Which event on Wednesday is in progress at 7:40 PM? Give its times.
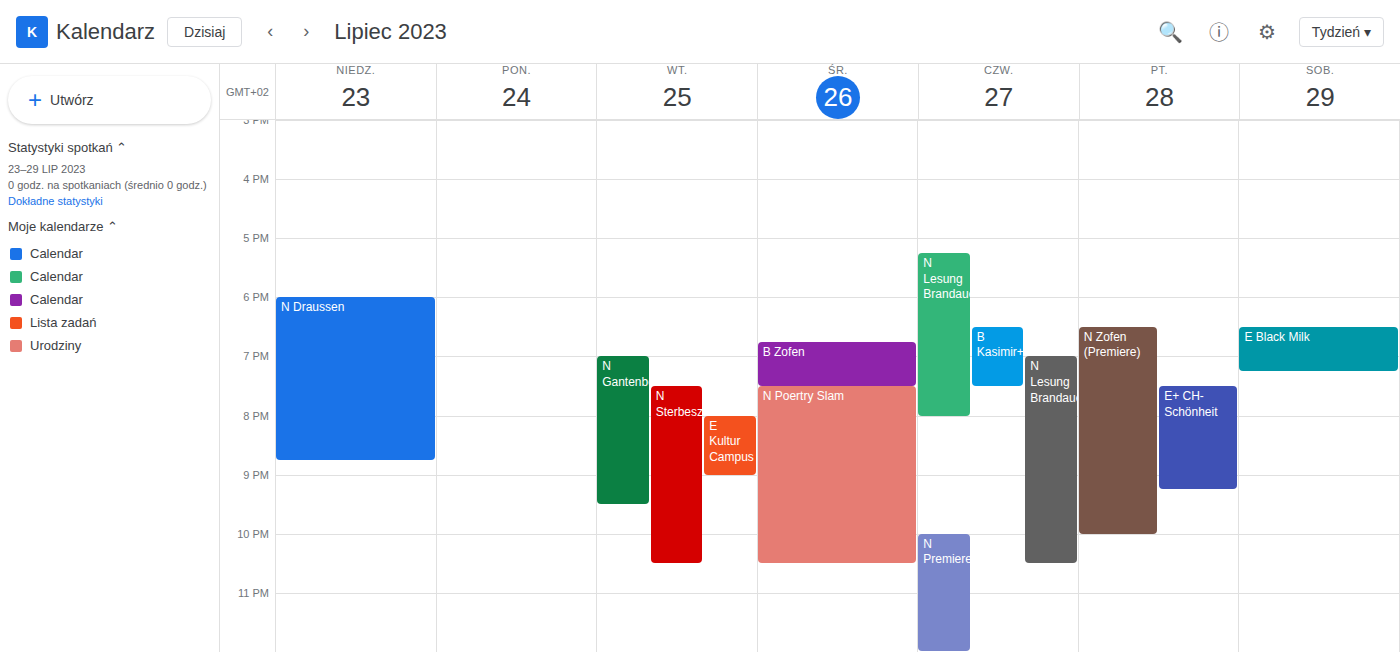
"N Poertry Slam", 7:30 PM to 10:30 PM